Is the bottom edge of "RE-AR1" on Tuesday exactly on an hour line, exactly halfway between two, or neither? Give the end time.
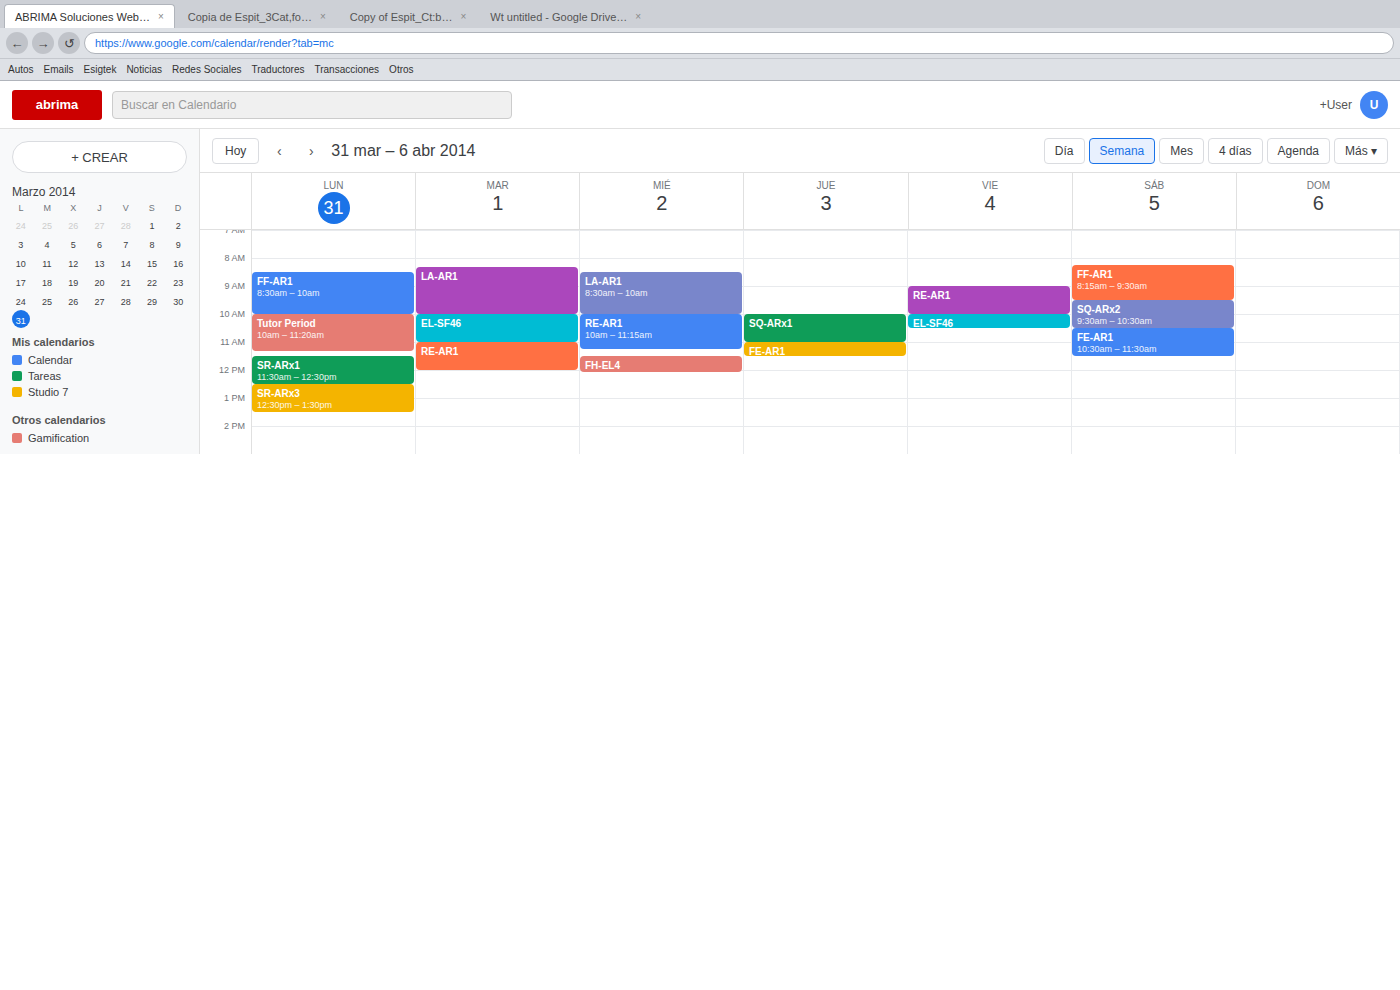
12:00 PM -- exactly on the 12 PM line.